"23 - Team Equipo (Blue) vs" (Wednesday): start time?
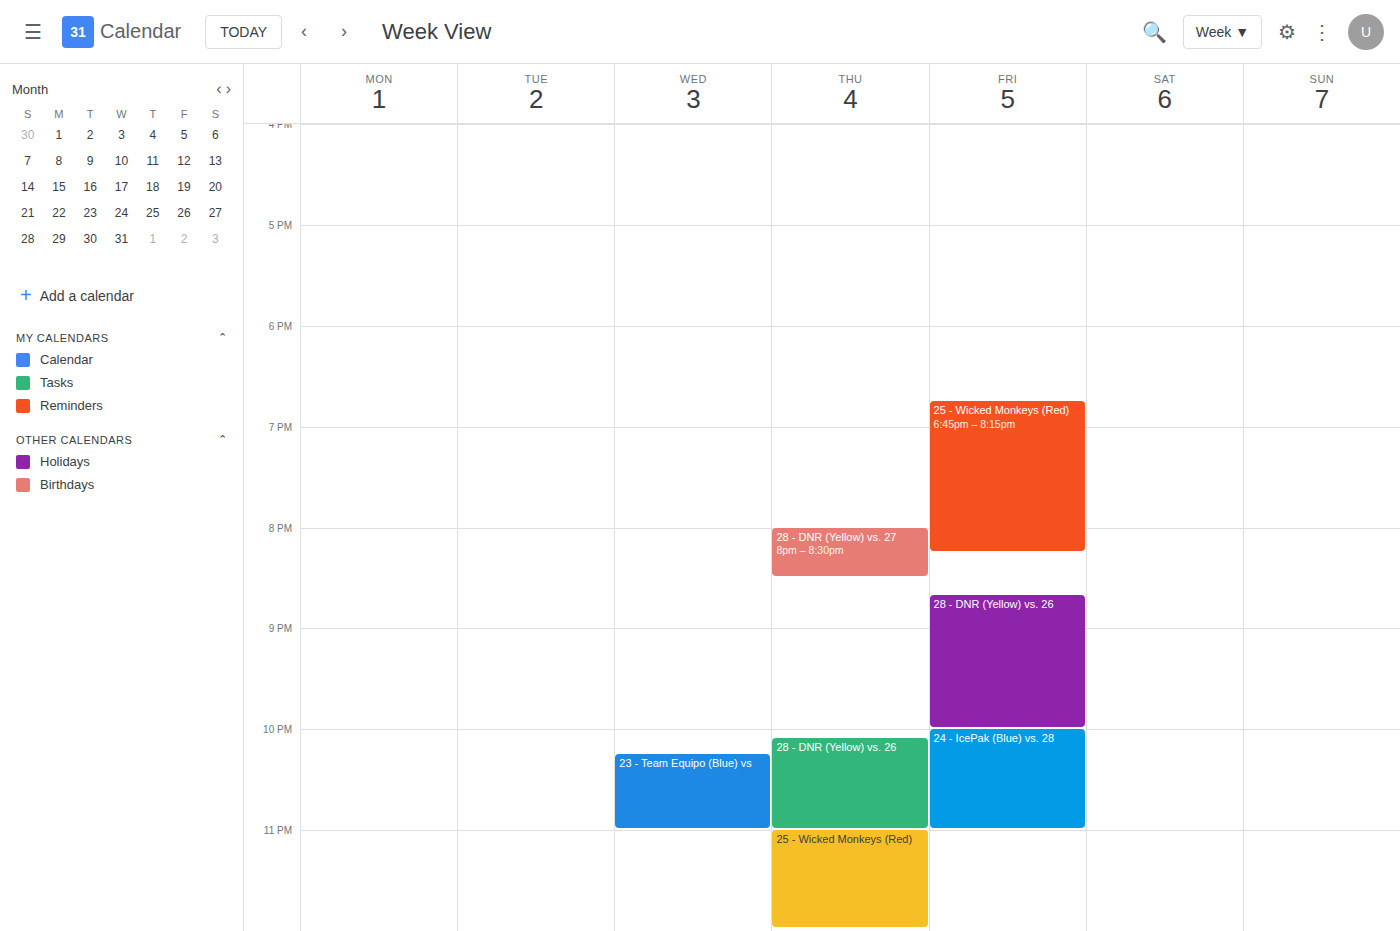
10:15 PM